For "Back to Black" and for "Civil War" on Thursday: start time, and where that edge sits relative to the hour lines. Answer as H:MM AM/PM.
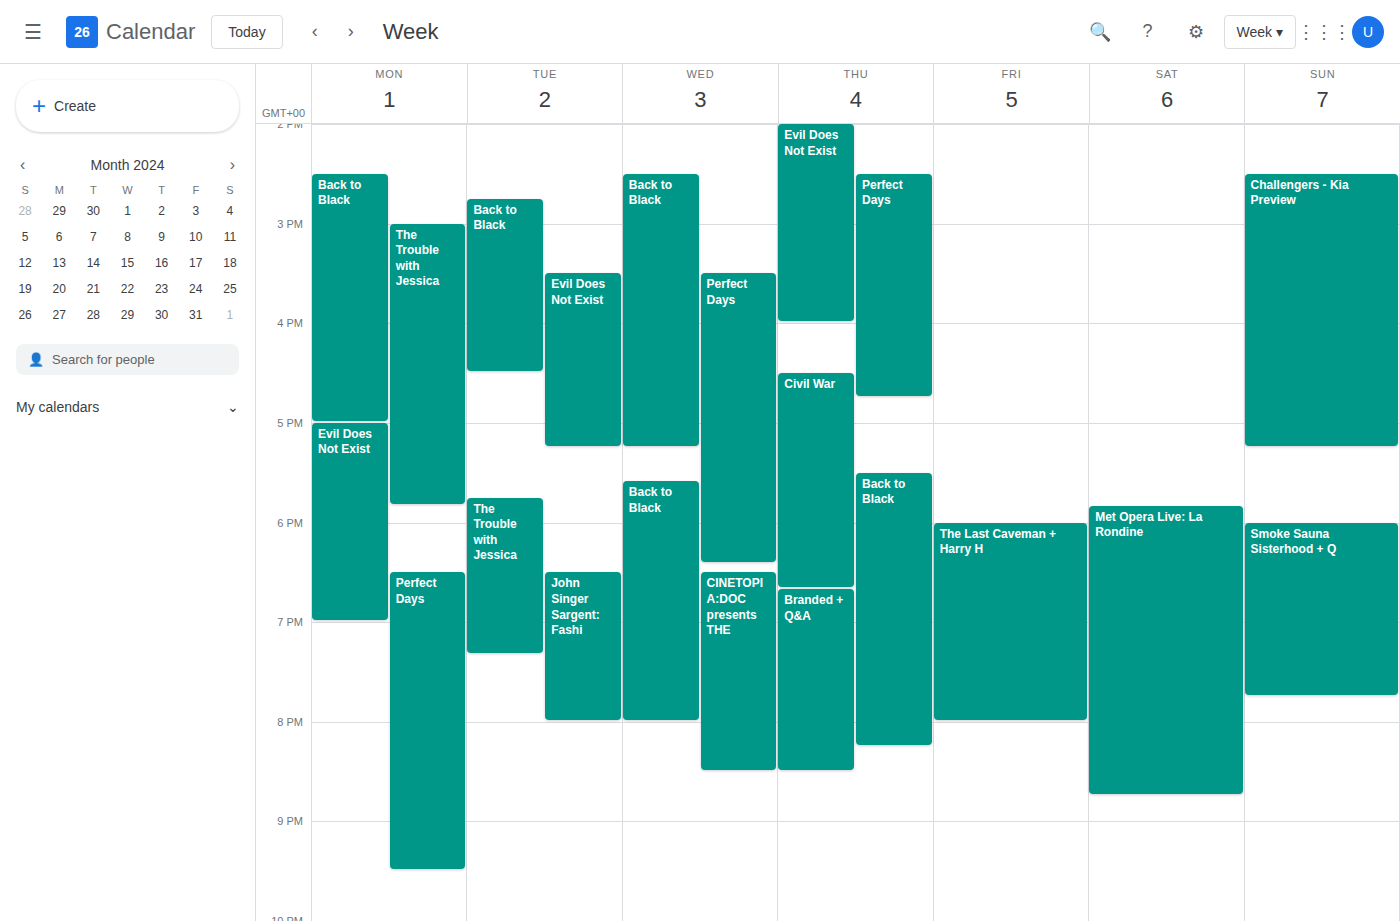
"Back to Black": 5:30 PM, halfway between the 5 PM and 6 PM lines. "Civil War": 4:30 PM, halfway between the 4 PM and 5 PM lines.